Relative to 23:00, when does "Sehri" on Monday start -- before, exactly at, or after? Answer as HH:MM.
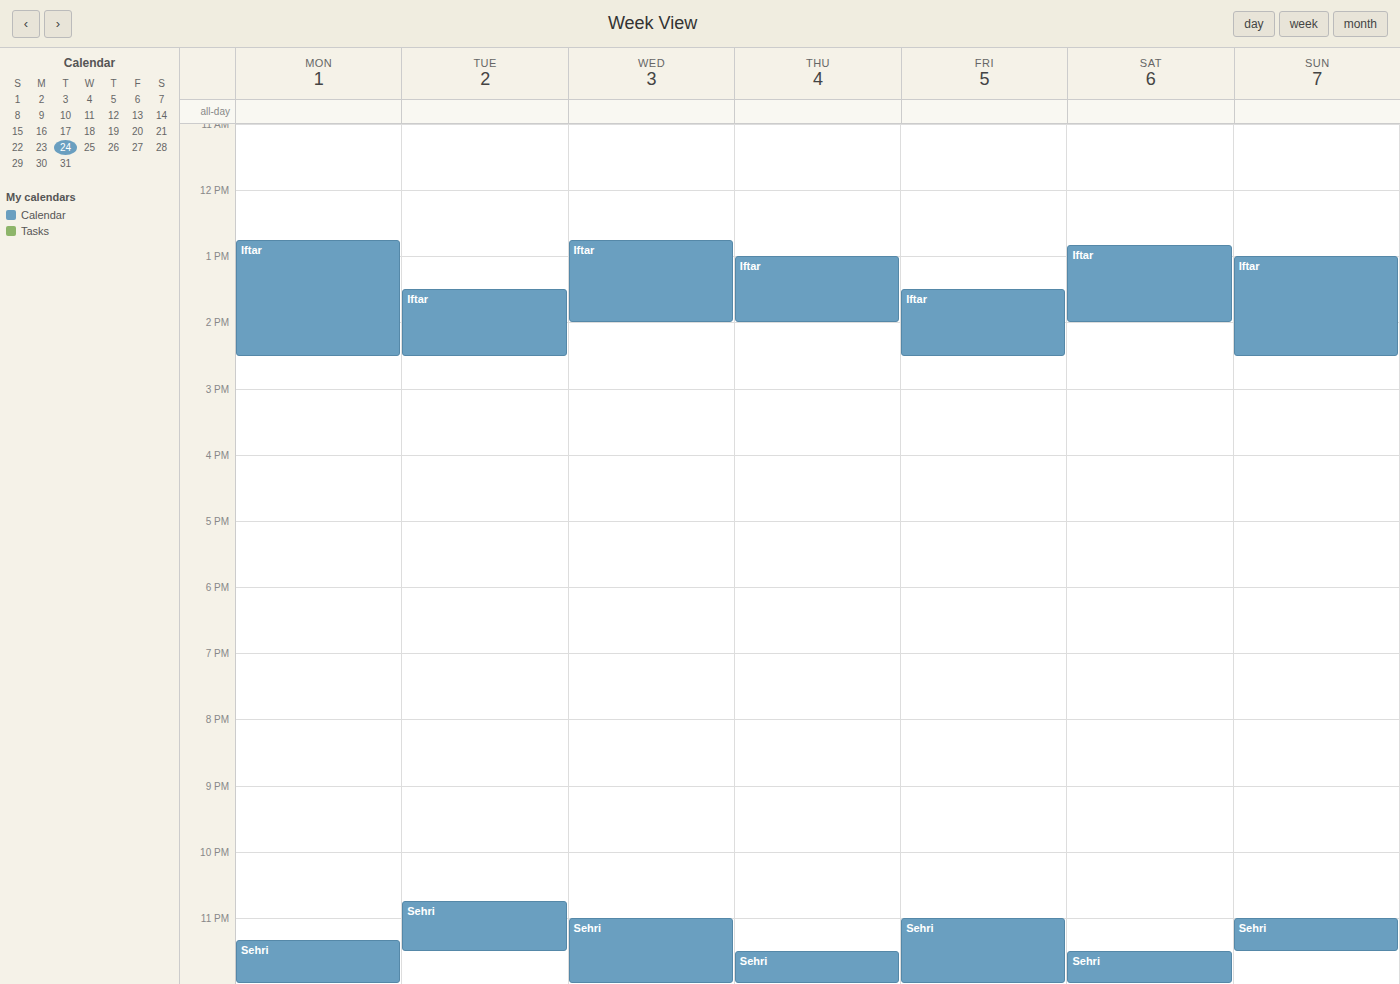
23:20 -- after 23:00, 20 minutes below the 23:00 line.